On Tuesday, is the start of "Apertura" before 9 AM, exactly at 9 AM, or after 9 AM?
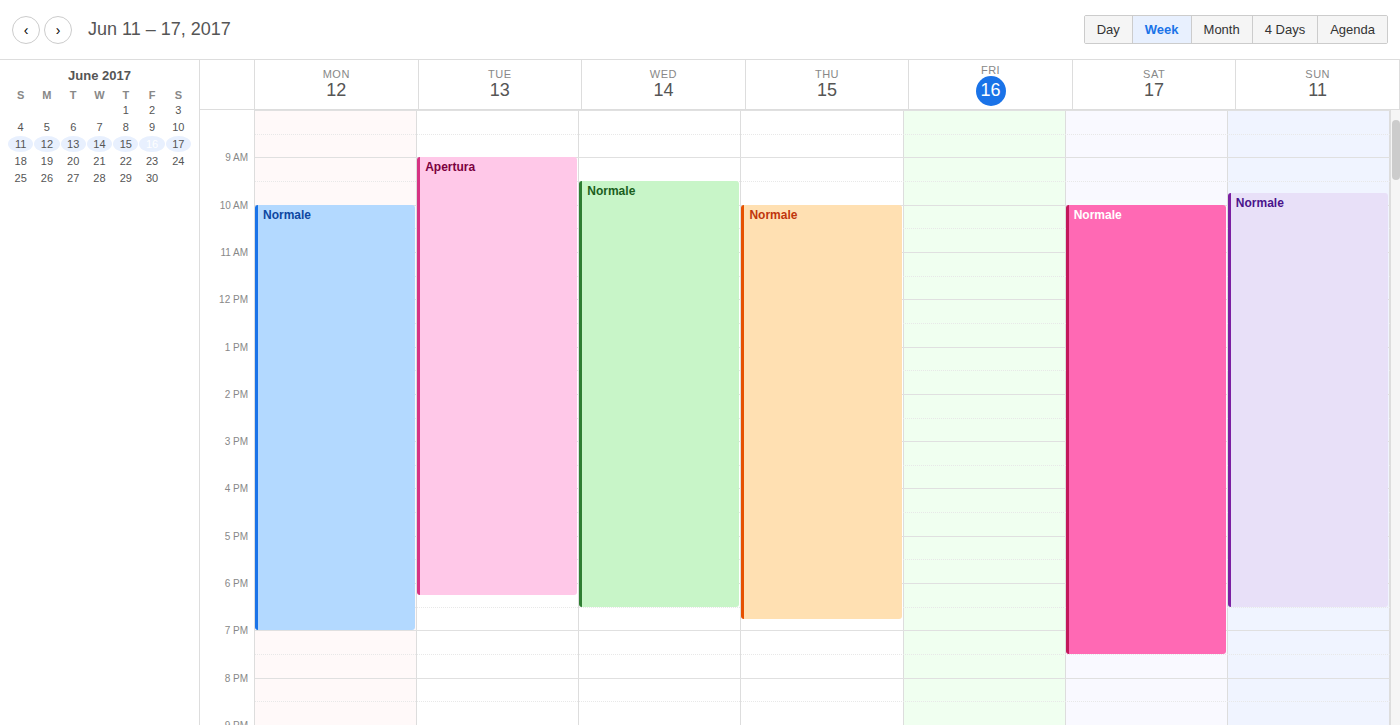
9:00 AM -- exactly at 9 AM, on the 9 AM line.